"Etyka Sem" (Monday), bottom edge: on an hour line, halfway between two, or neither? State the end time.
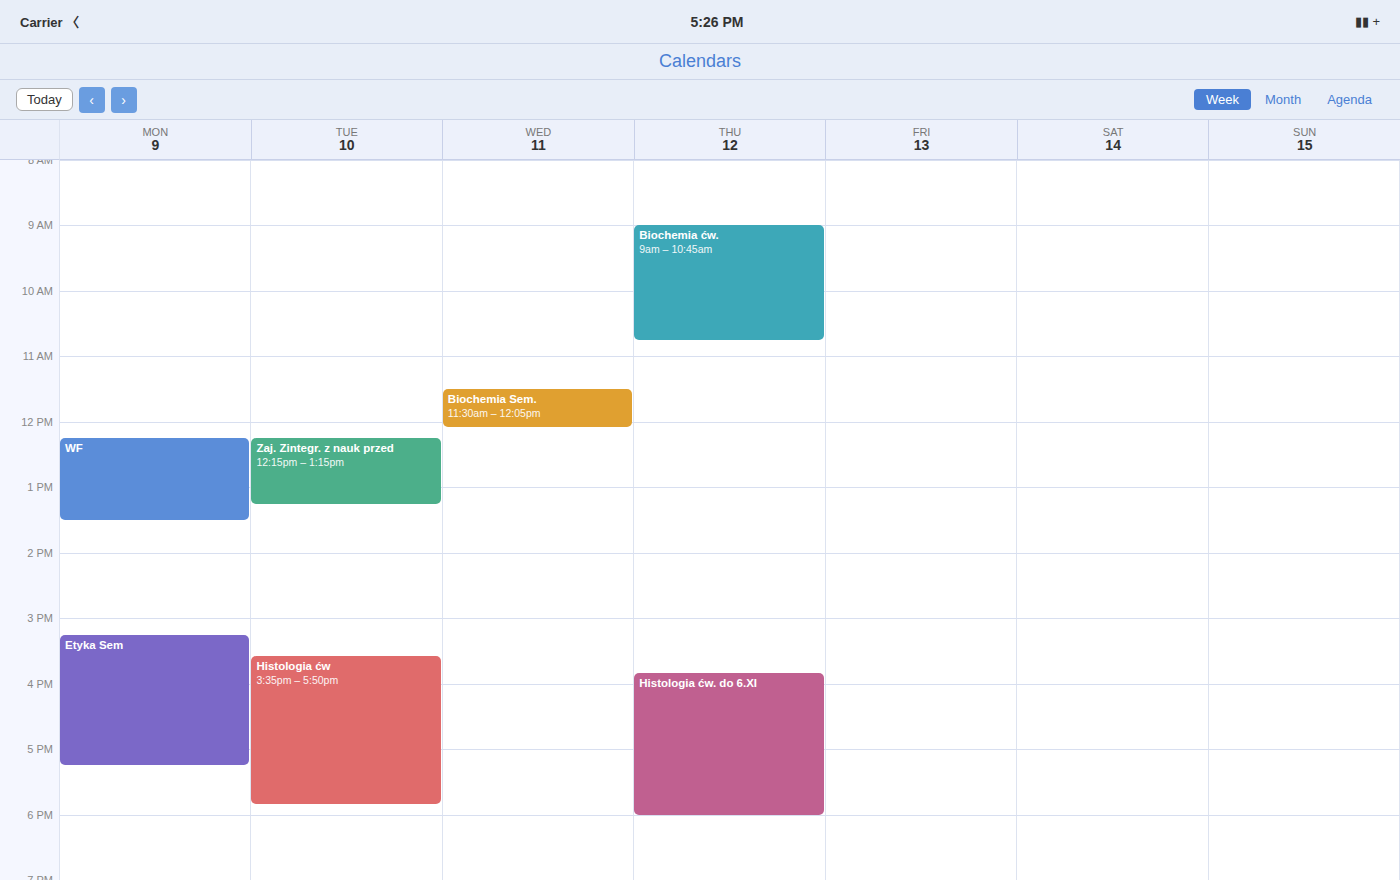
5:15 PM -- neither: a quarter of the way from the 5 PM line to the 6 PM line.